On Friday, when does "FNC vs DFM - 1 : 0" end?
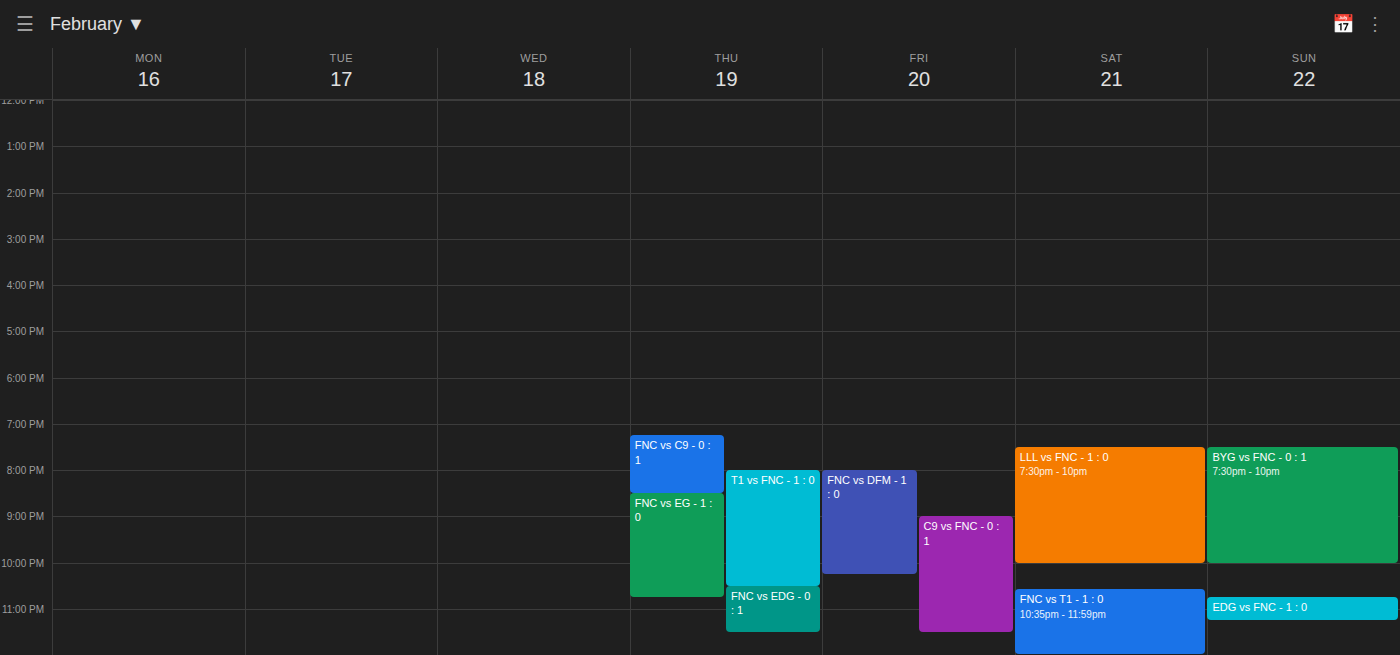
22:15